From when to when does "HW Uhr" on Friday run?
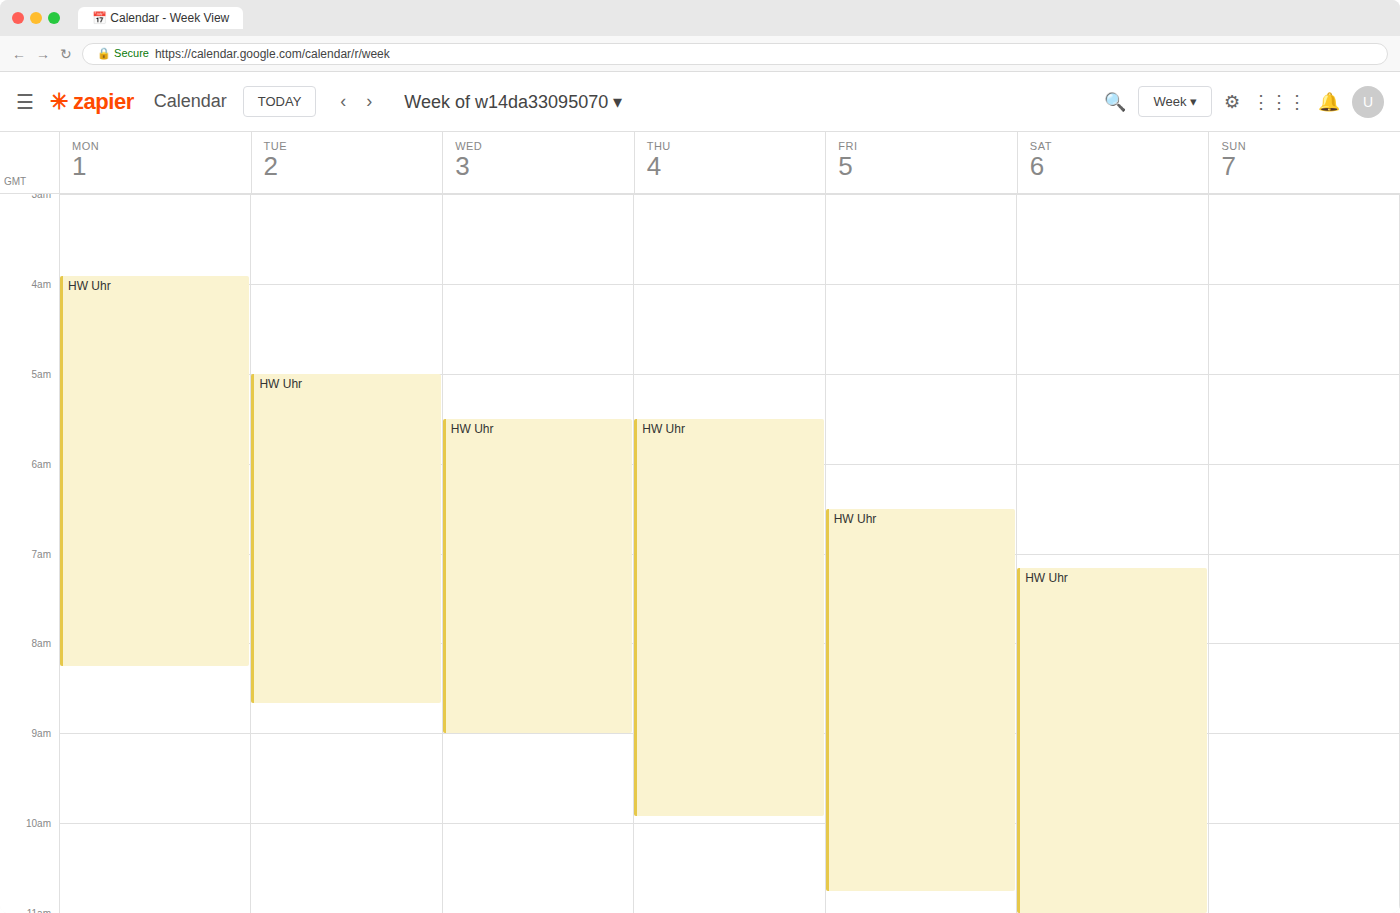
6:30 AM to 10:45 AM